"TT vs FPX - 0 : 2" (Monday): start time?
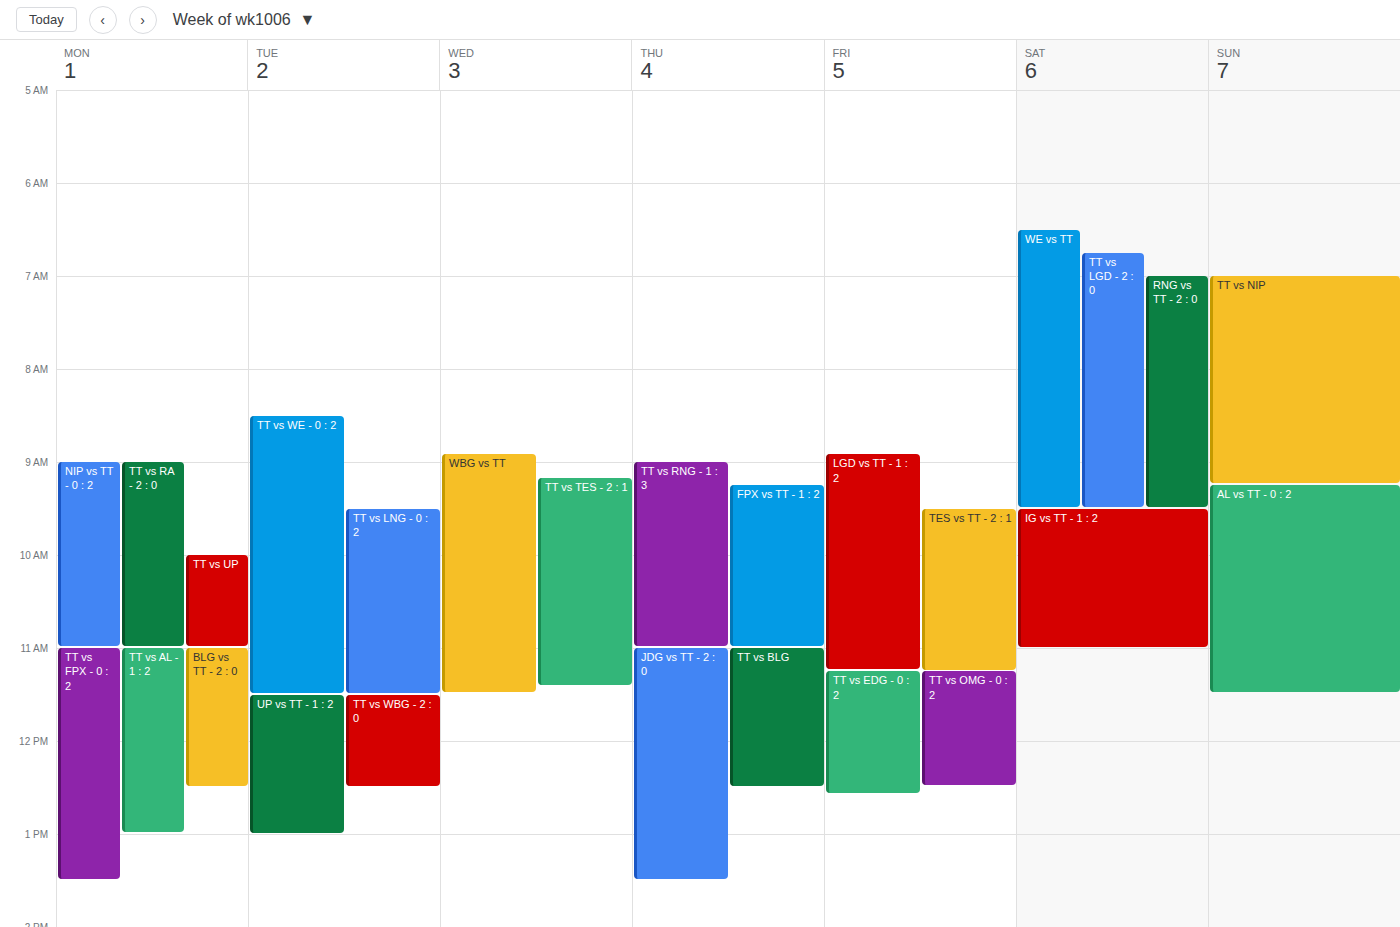
11:00 AM